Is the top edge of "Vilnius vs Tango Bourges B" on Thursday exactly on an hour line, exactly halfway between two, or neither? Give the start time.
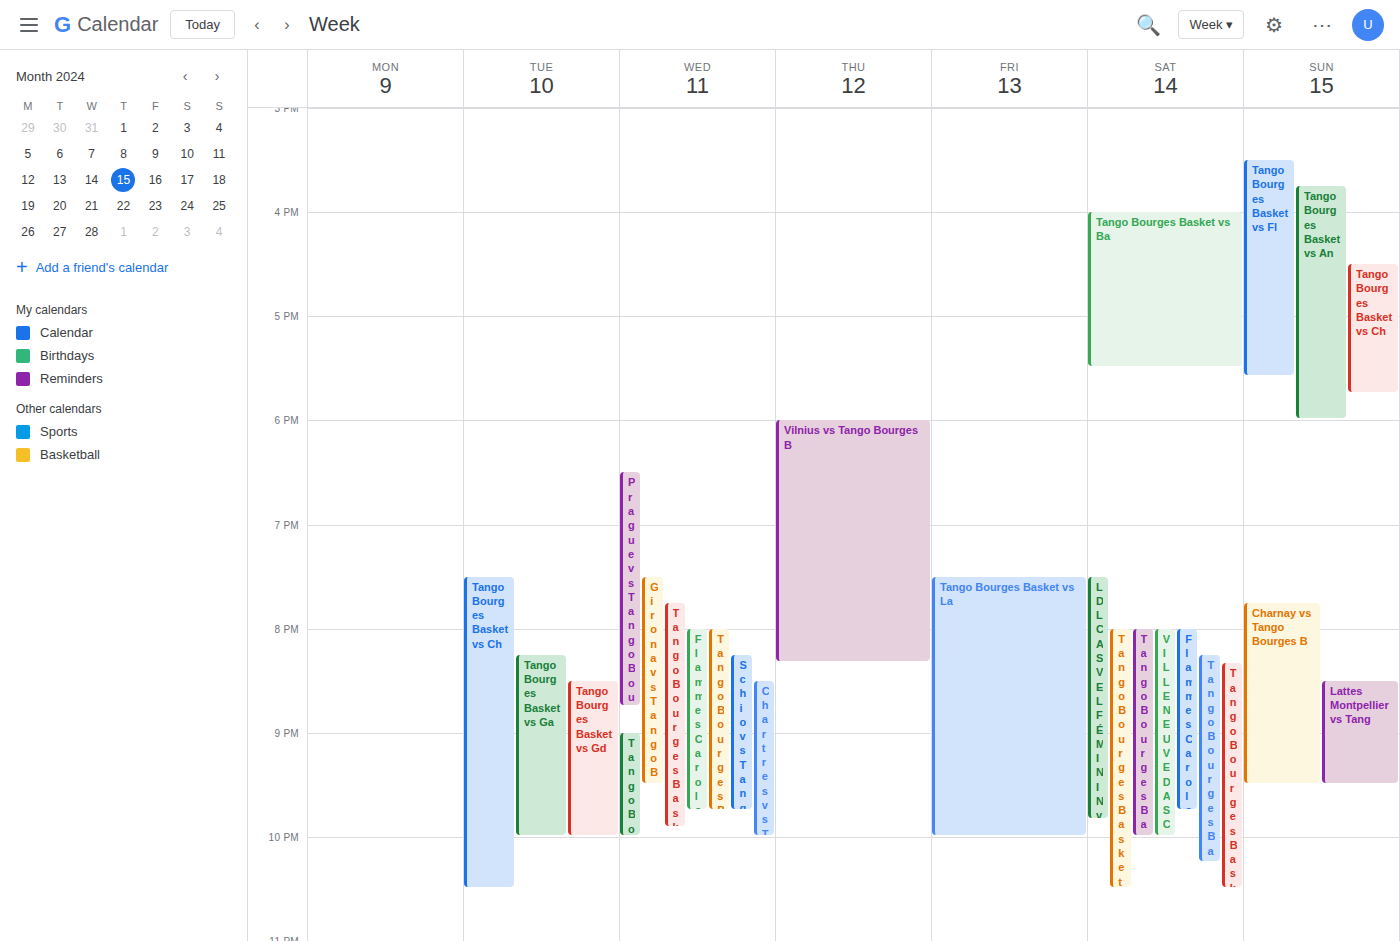
6:00 PM -- exactly on the 6 PM line.